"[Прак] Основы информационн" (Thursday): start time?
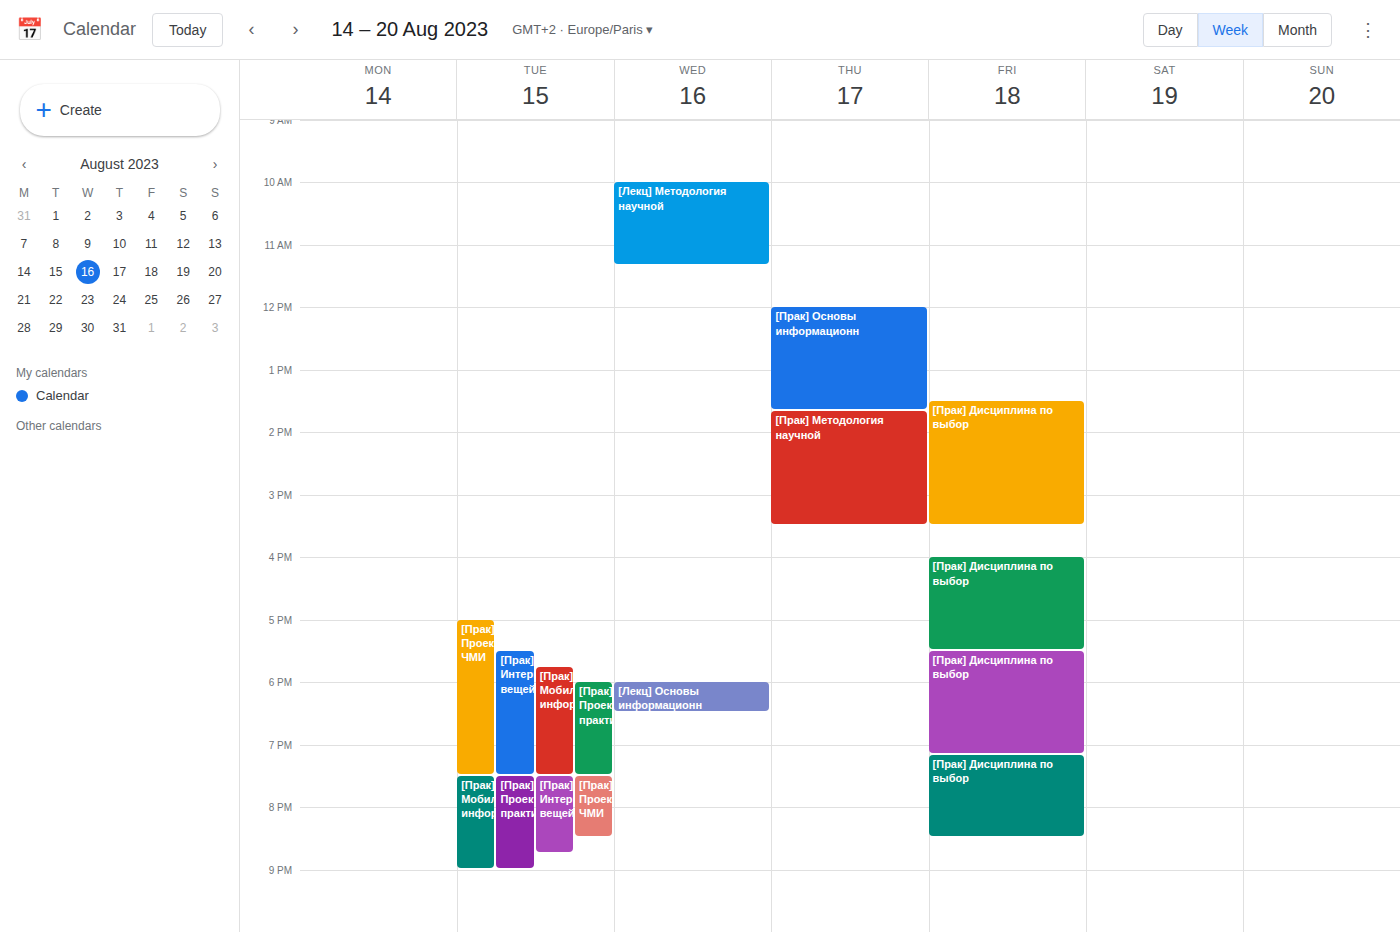
12:00 PM